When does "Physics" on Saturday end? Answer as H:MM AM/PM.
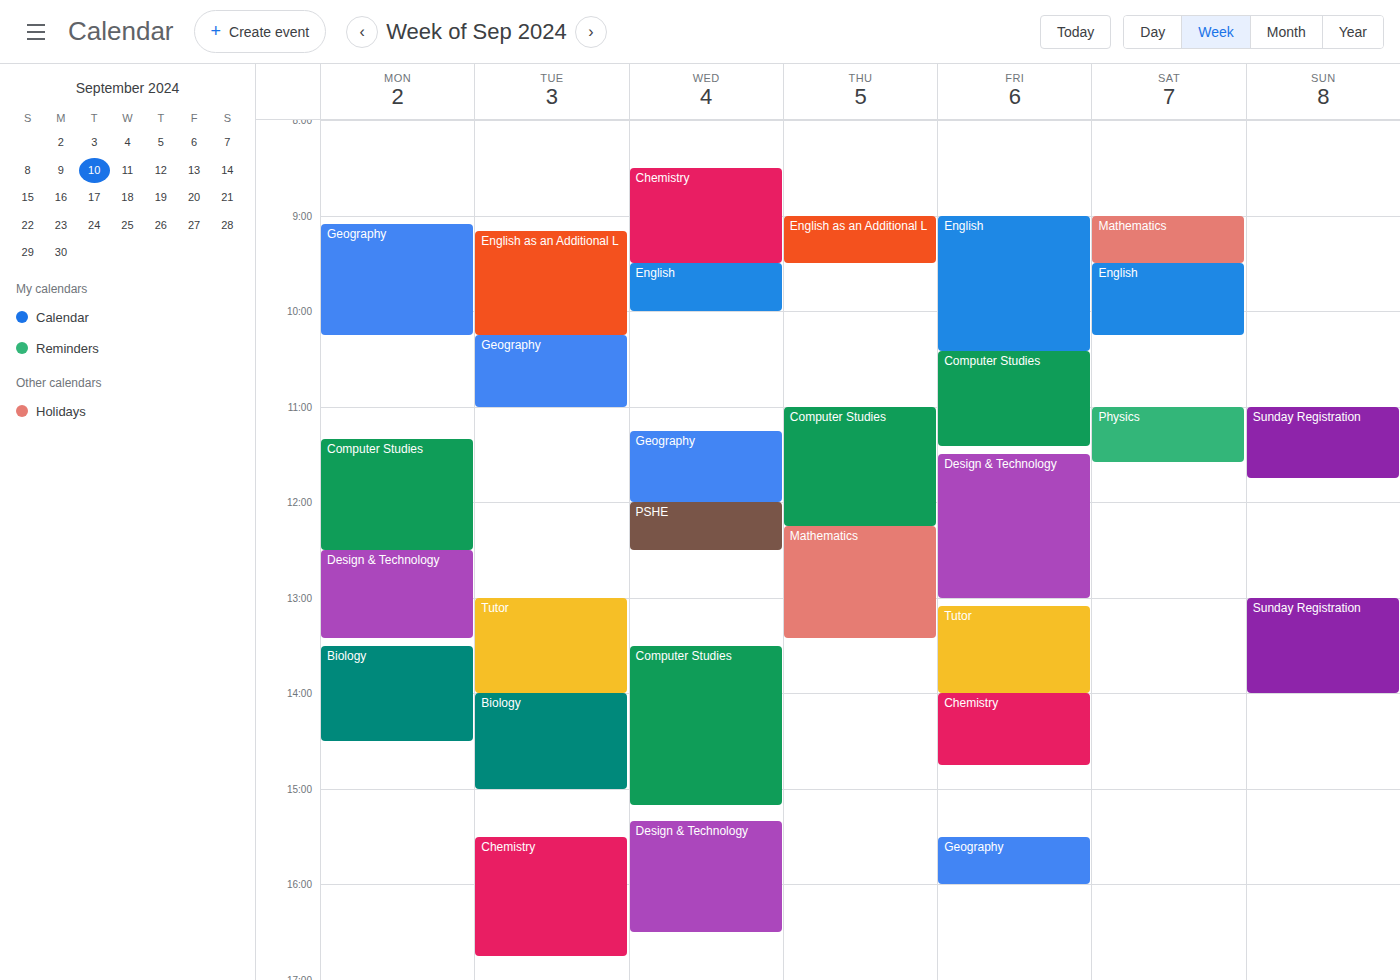
11:35 AM